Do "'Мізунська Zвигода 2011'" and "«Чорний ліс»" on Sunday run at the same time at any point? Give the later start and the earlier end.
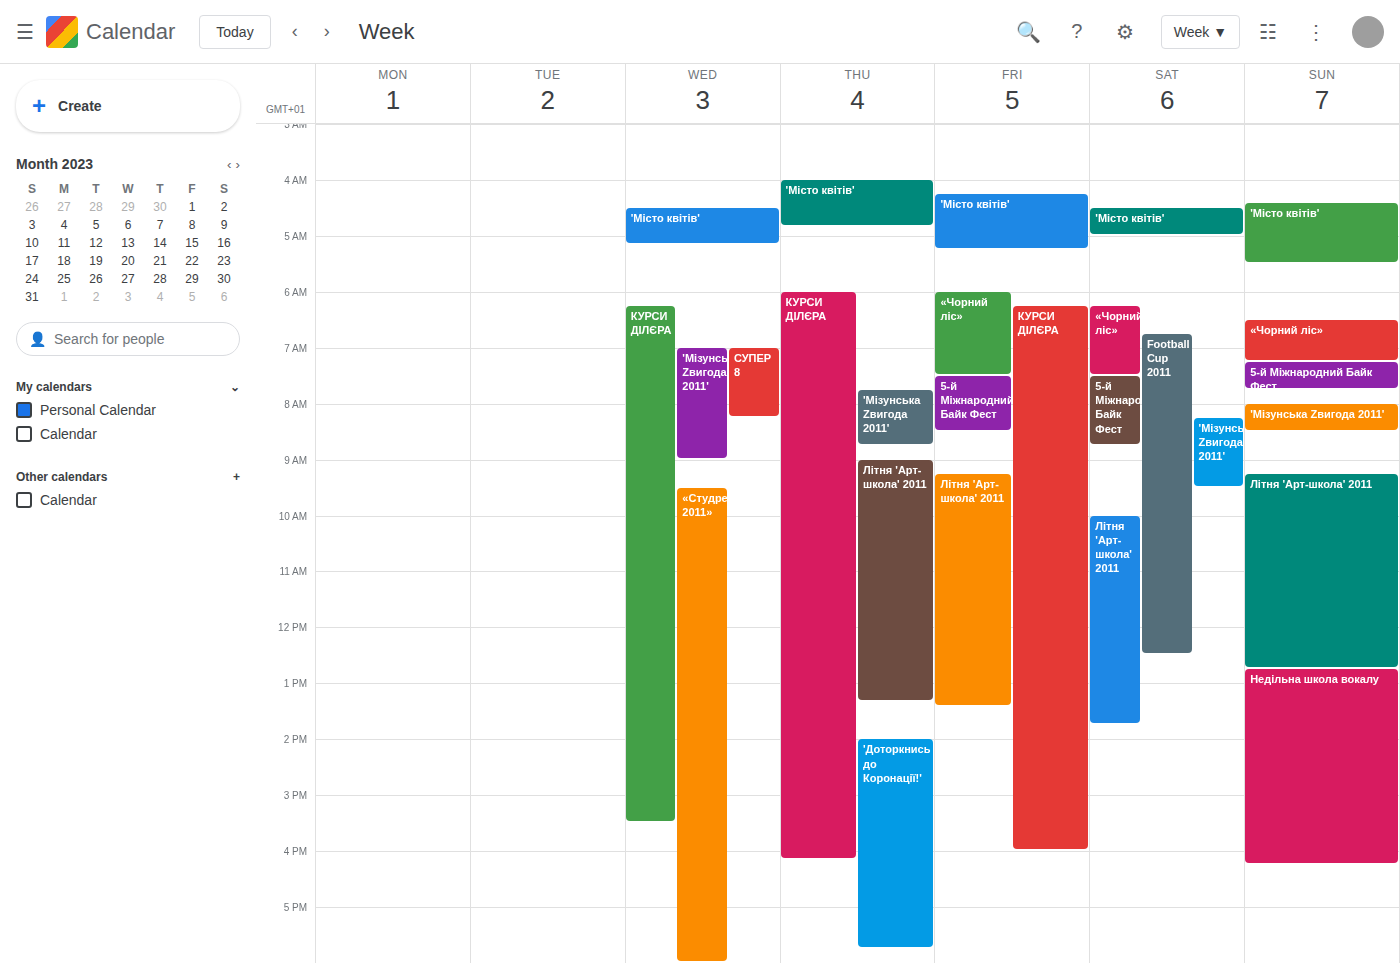
"«Чорний ліс»" ends at 7:15 AM and "'Мізунська Zвигода 2011'" starts at 8:00 AM -- no overlap.